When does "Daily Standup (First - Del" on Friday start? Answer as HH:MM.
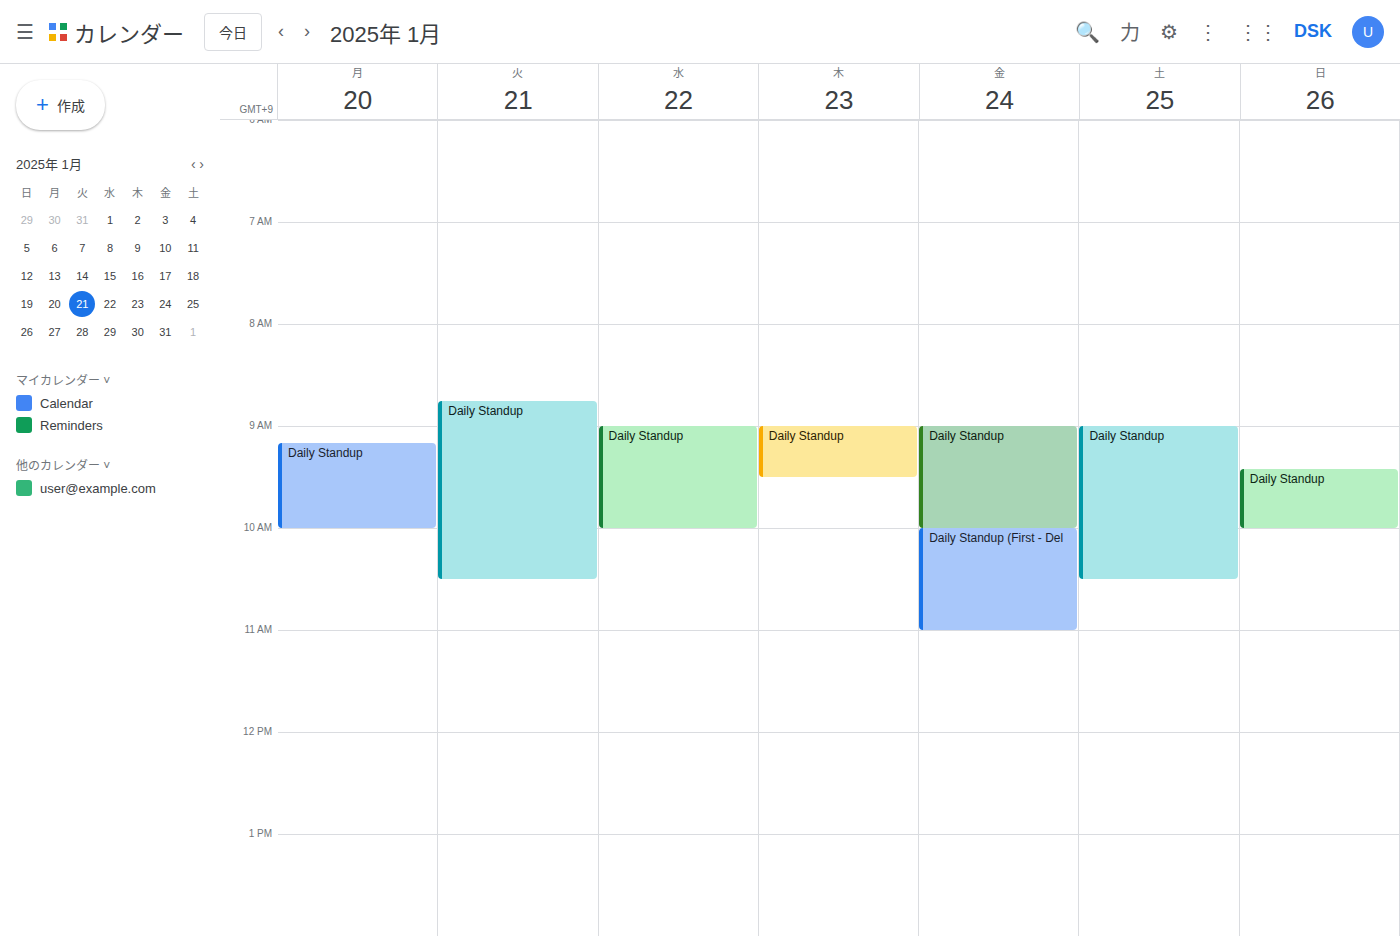
10:00